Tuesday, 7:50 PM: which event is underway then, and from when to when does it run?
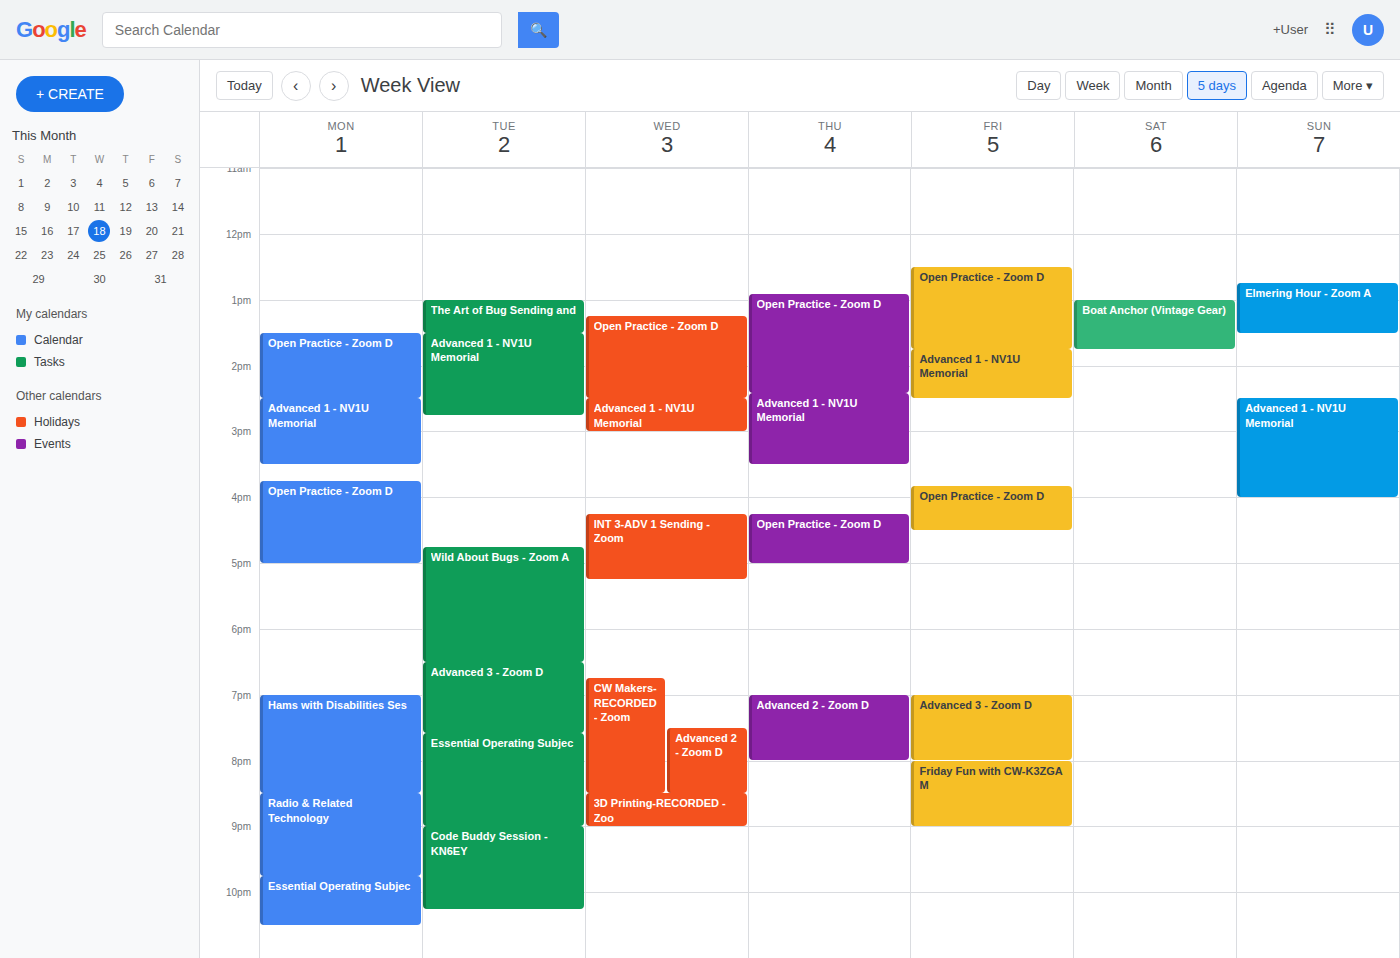
"Essential Operating Subjec", 7:35 PM to 9:00 PM